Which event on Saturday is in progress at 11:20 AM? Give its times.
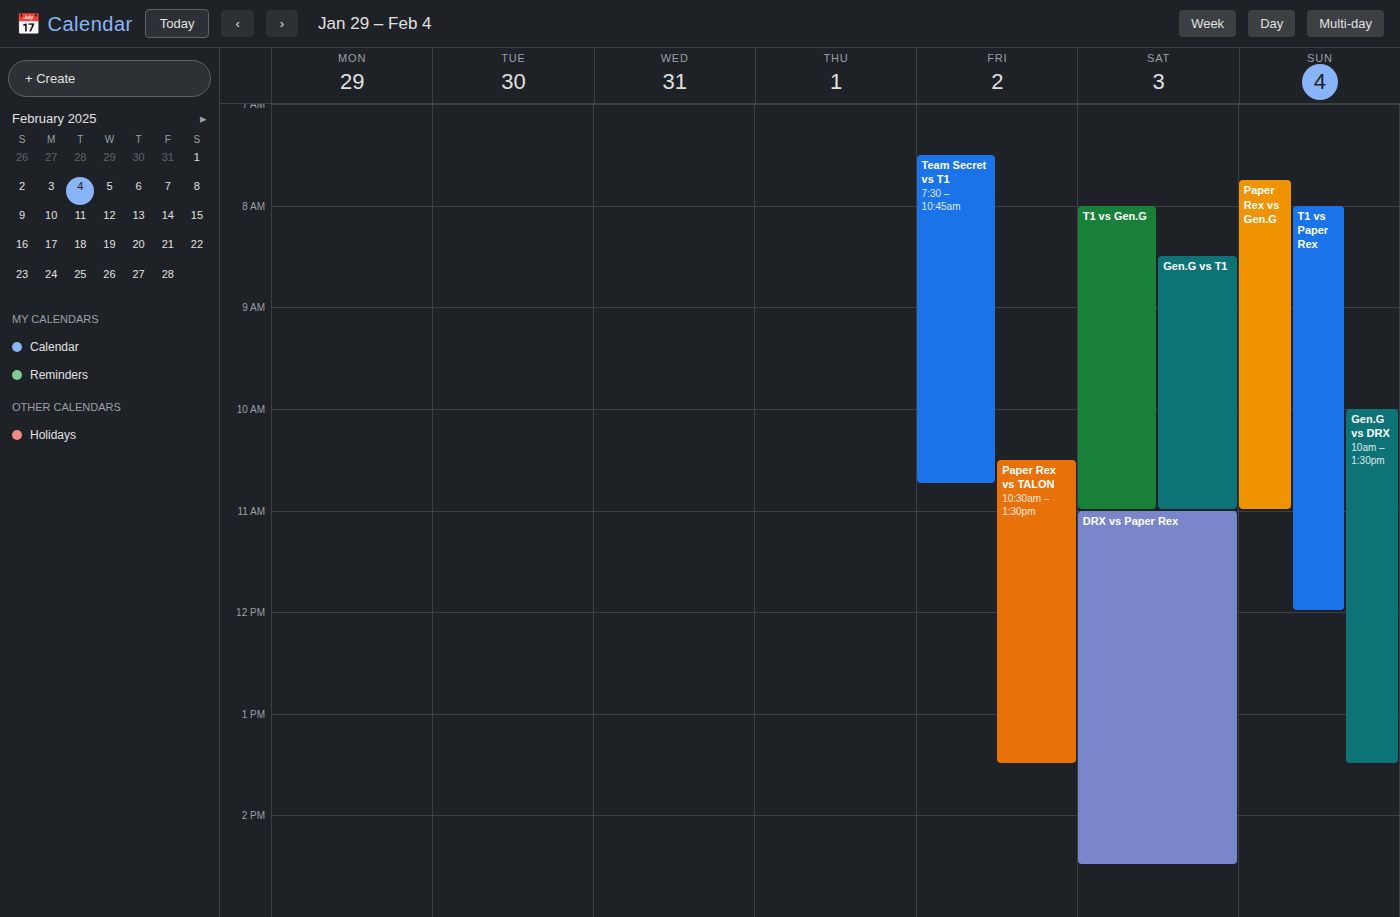
"DRX vs Paper Rex", 11:00 AM to 2:30 PM